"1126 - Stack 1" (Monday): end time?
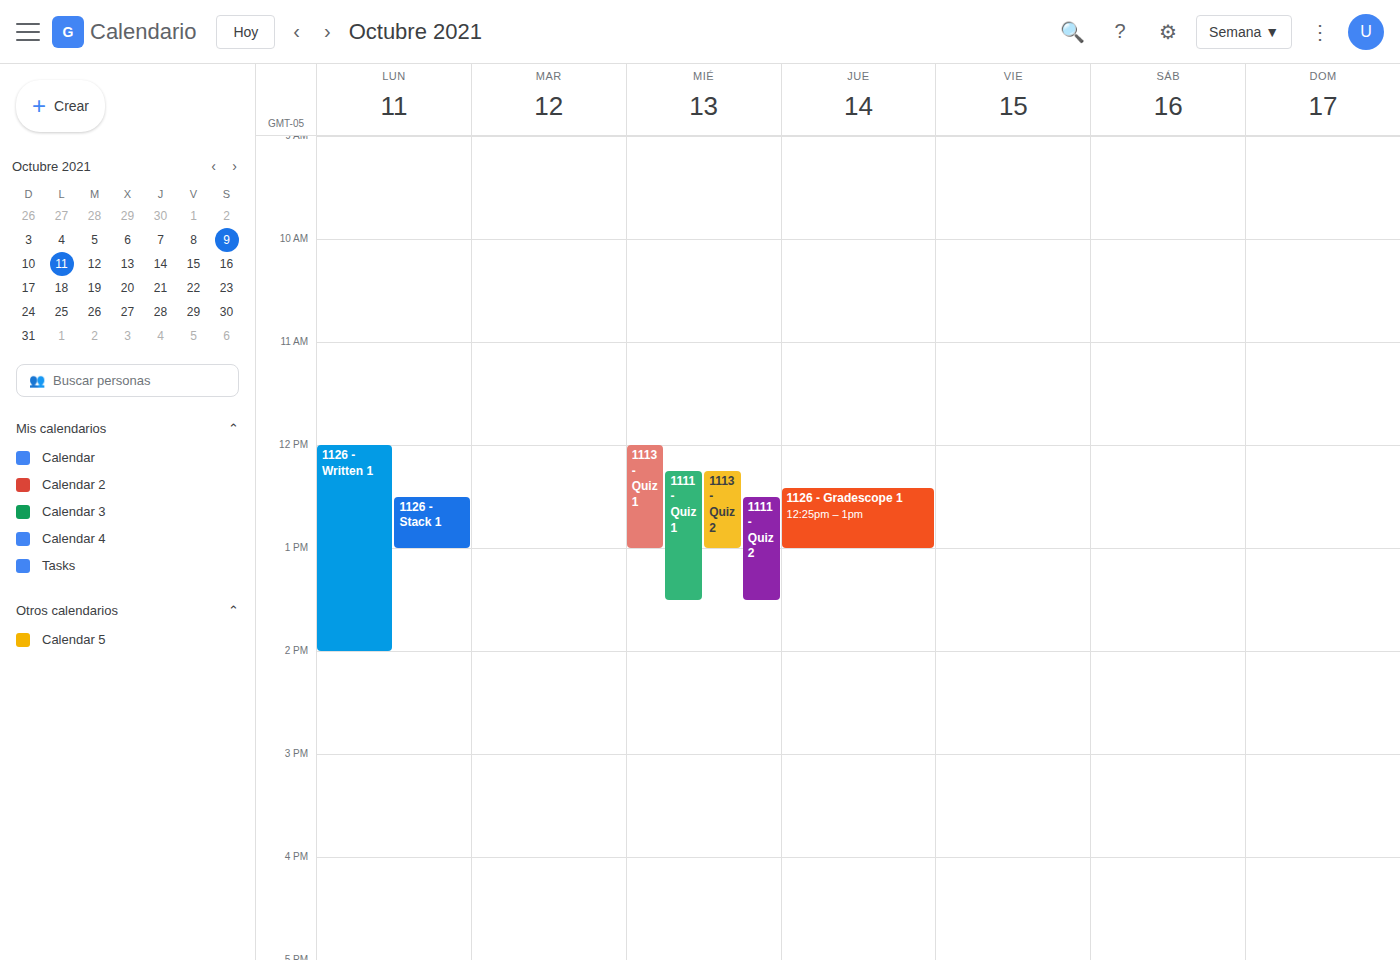
1:00 PM